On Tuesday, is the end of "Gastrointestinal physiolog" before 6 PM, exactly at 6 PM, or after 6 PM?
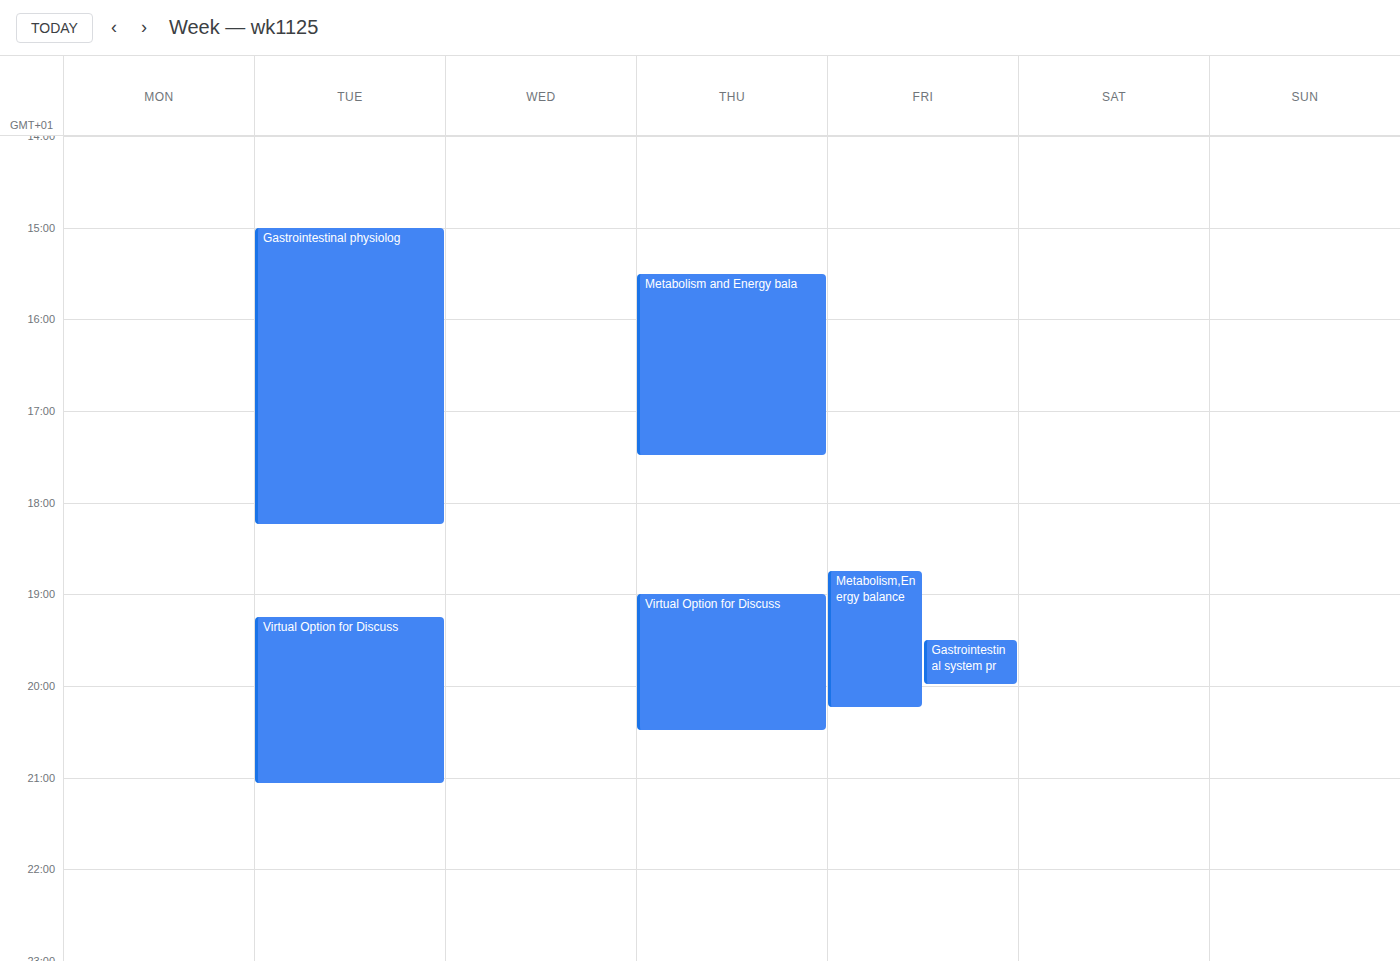
6:15 PM -- after 6 PM, 15 minutes below the 6 PM line.